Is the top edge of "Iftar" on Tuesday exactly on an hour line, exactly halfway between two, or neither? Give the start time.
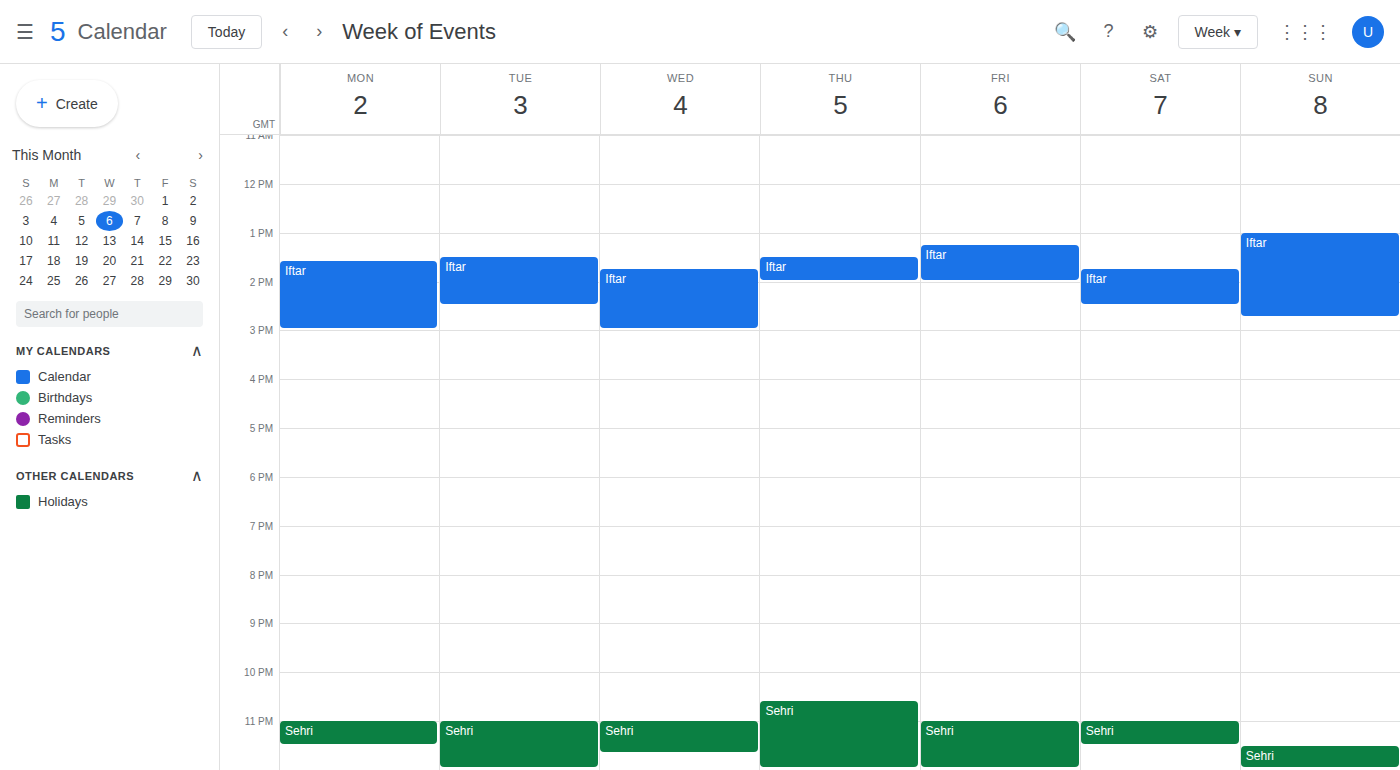
1:30 PM -- halfway between the 1 PM and 2 PM lines.